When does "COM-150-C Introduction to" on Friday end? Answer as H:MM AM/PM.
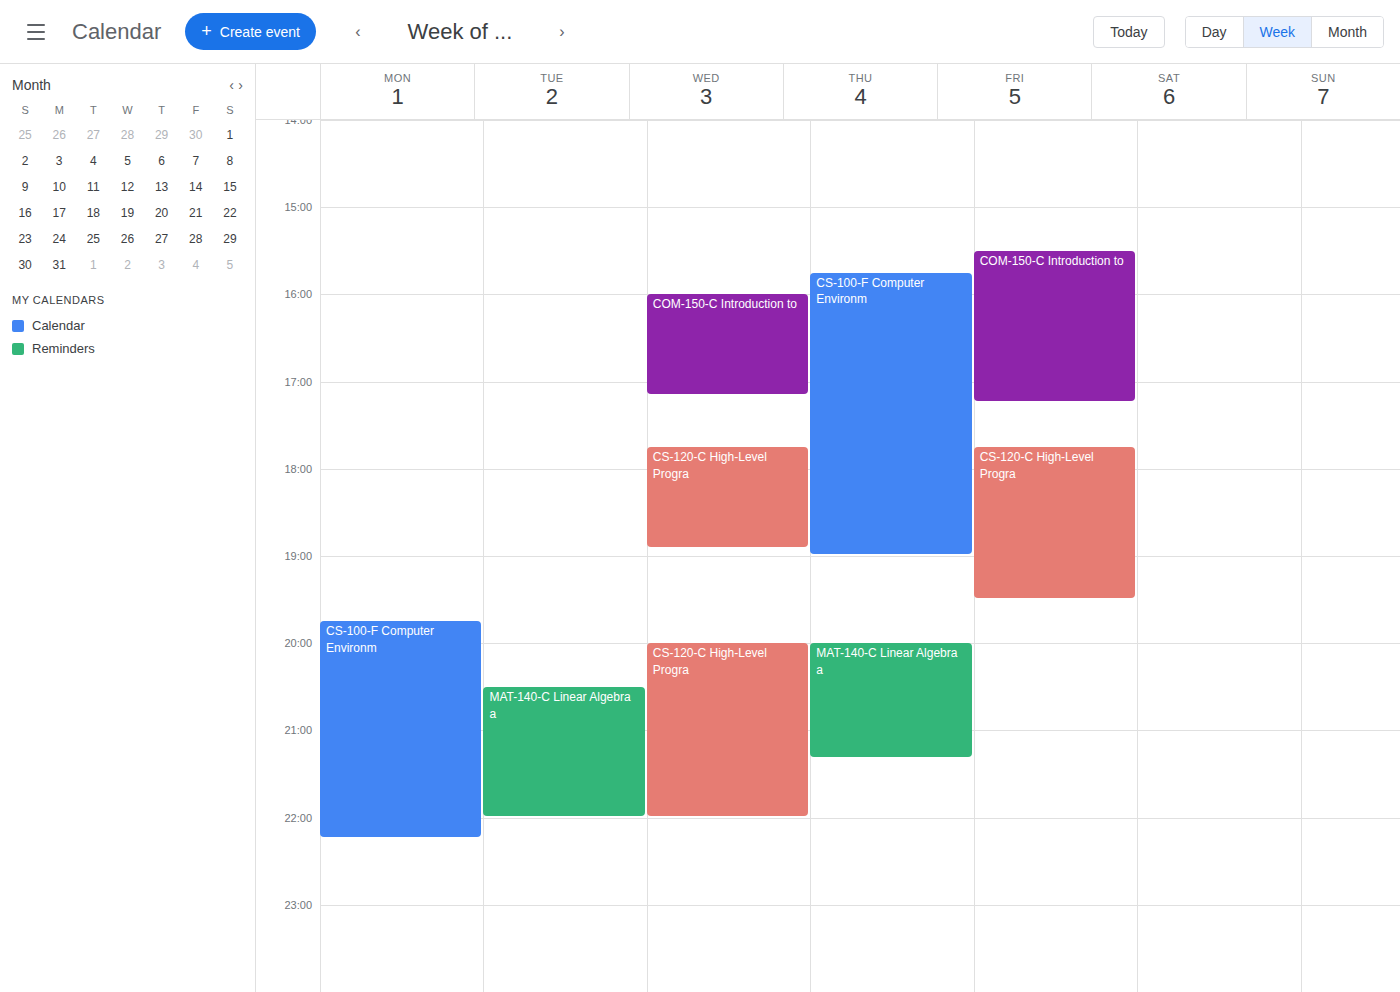
5:15 PM